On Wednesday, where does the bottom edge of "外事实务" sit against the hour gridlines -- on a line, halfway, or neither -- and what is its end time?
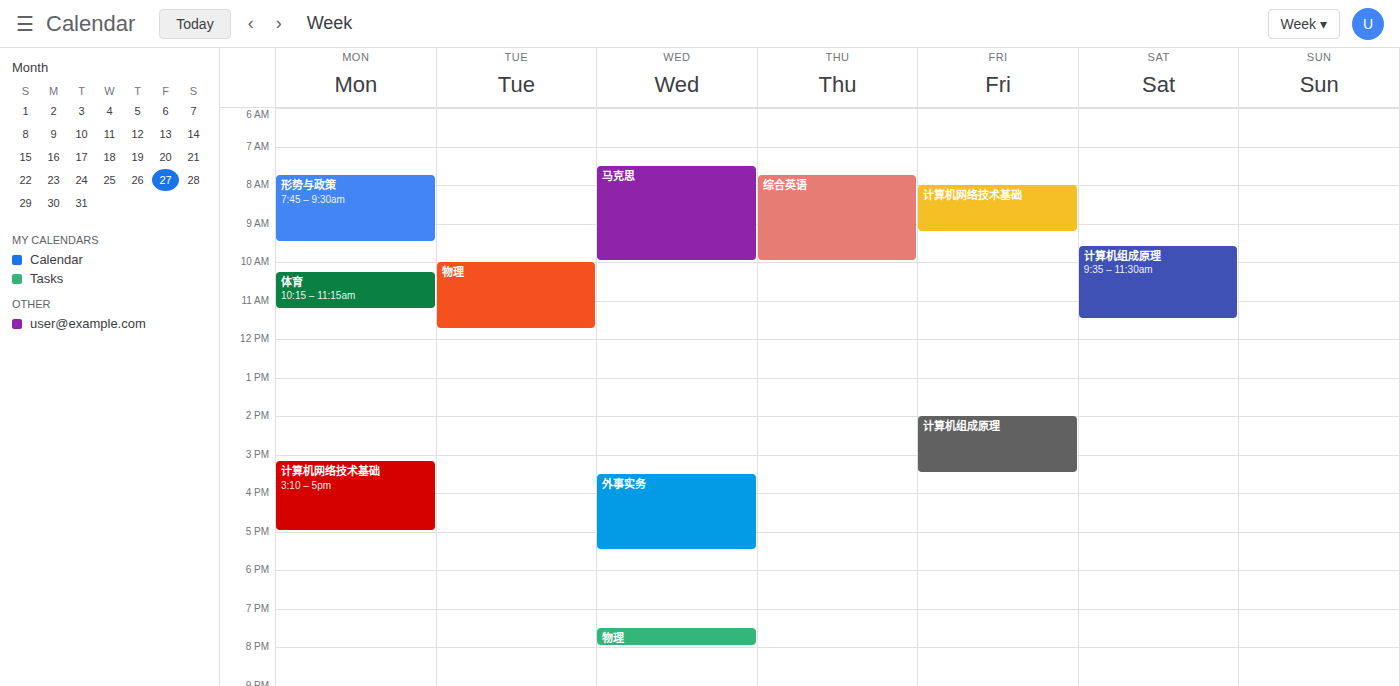
5:30 PM -- halfway between the 5 PM and 6 PM lines.